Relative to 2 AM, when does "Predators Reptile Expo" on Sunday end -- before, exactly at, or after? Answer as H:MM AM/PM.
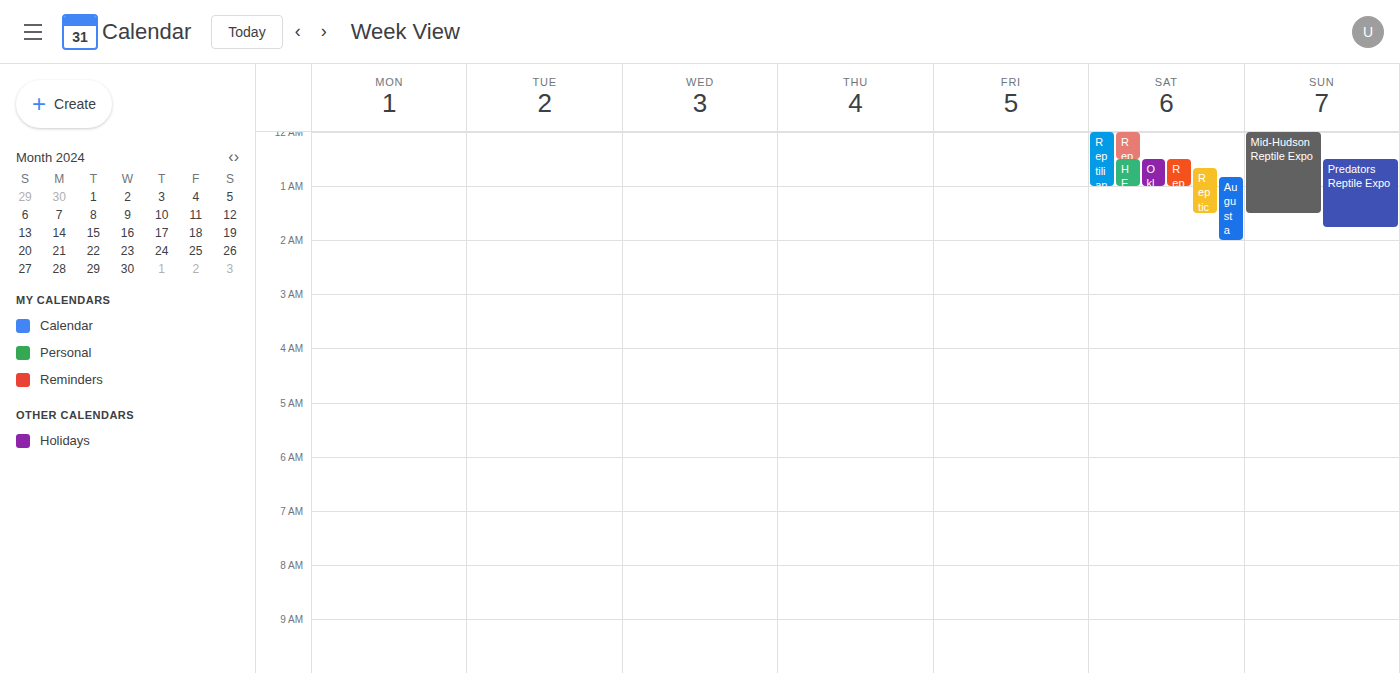
1:45 AM -- before 2 AM, 15 minutes above the 2 AM line.